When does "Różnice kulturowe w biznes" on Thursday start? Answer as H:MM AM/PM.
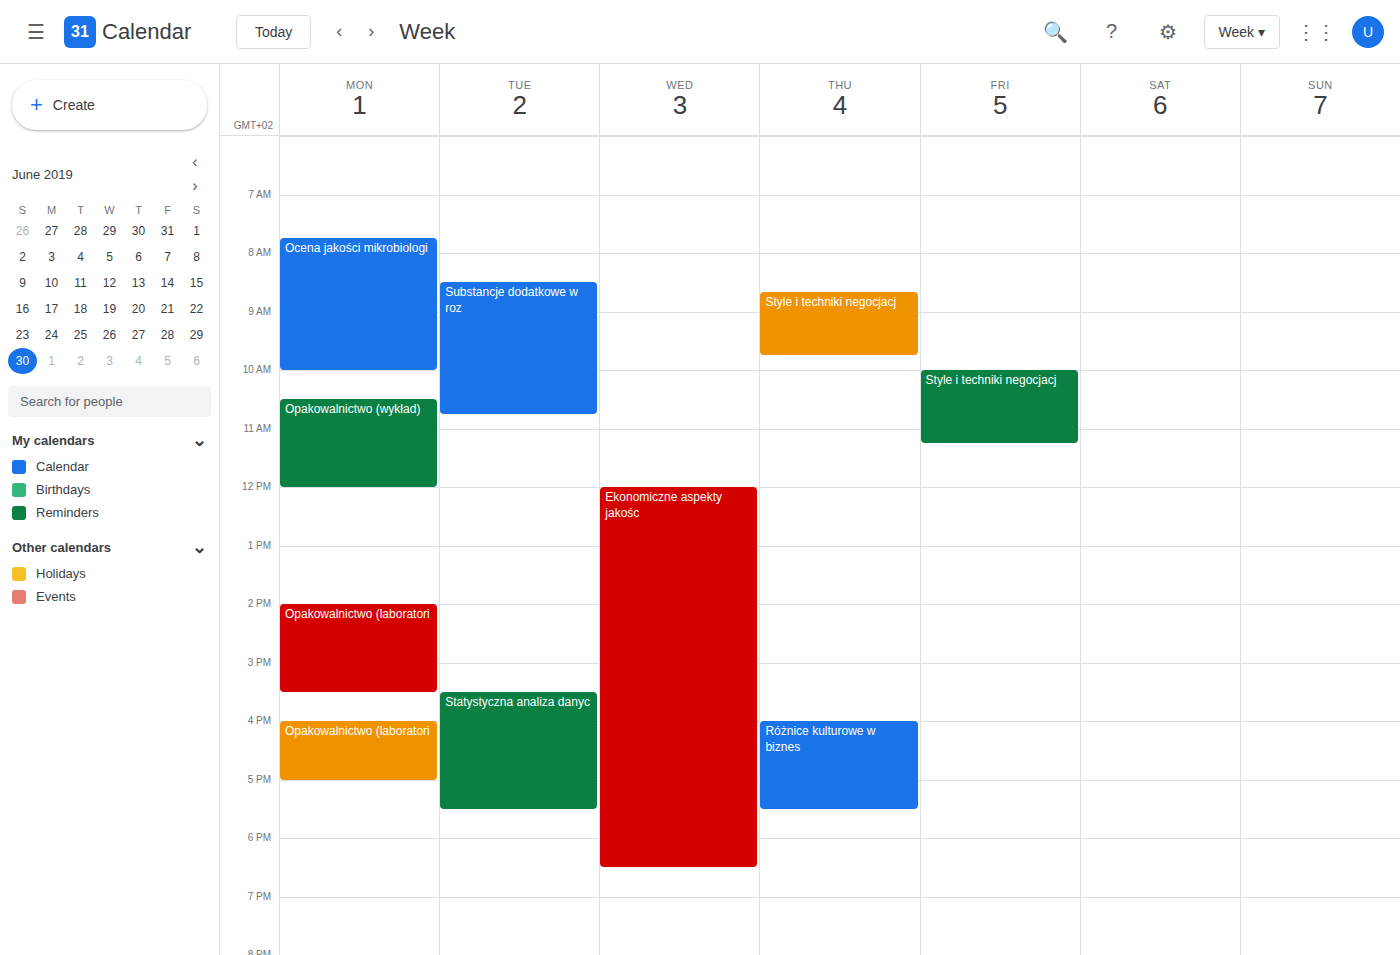
4:00 PM